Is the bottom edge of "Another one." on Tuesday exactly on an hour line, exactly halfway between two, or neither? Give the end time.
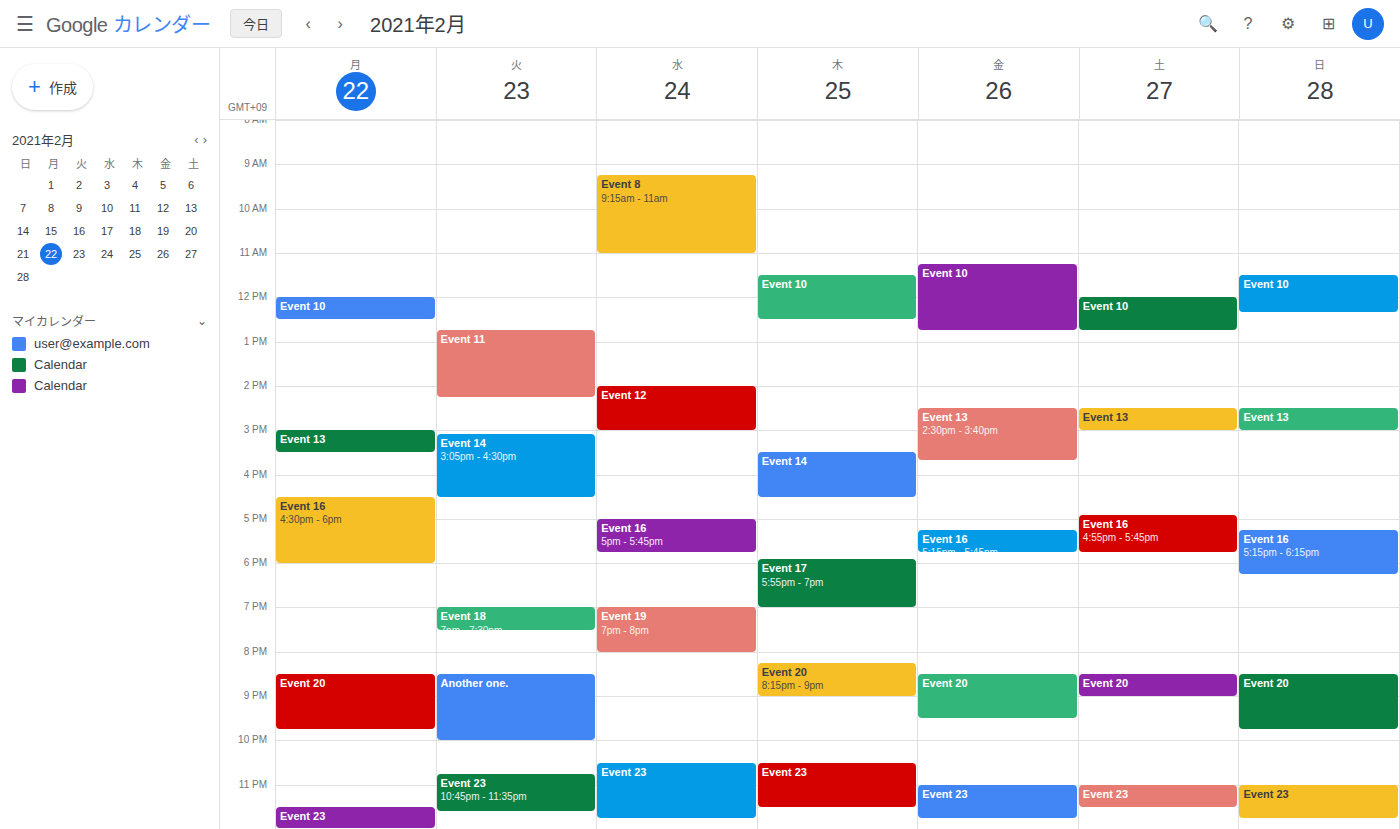
22:00 -- exactly on the 22:00 line.